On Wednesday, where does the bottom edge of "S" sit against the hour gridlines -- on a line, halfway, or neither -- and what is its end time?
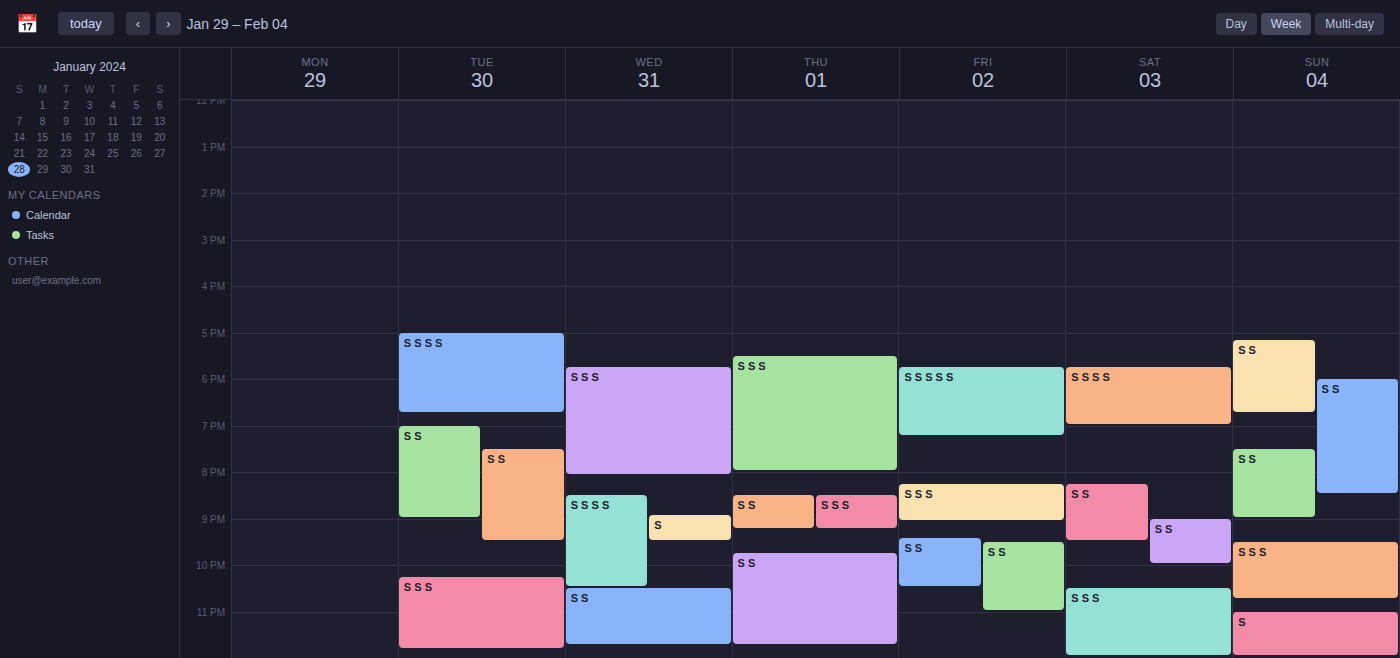
9:30 PM -- halfway between the 9 PM and 10 PM lines.